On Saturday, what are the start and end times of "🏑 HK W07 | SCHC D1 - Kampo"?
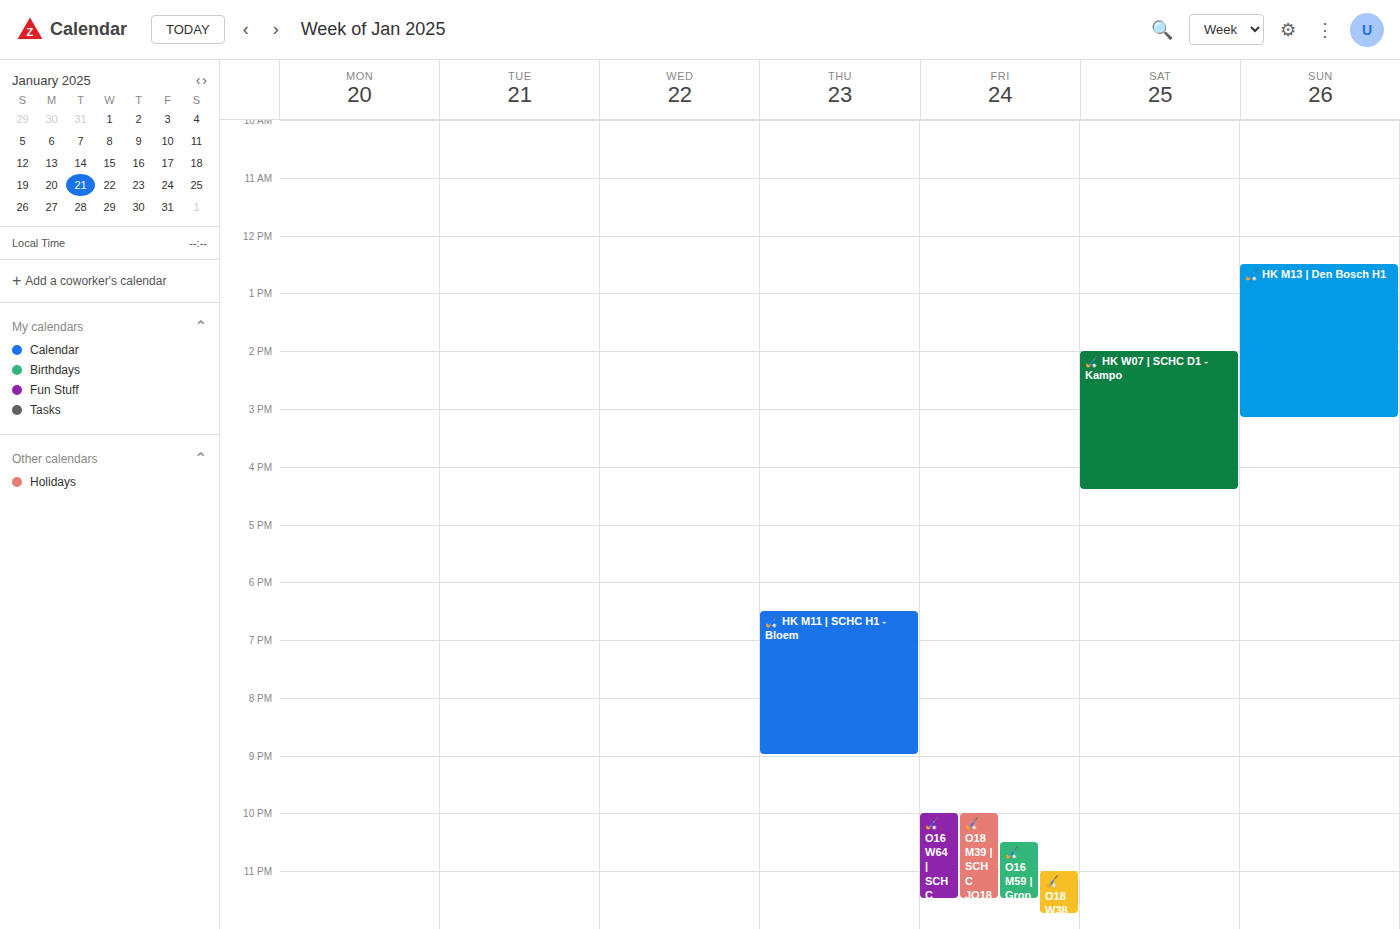
2:00 PM to 4:25 PM